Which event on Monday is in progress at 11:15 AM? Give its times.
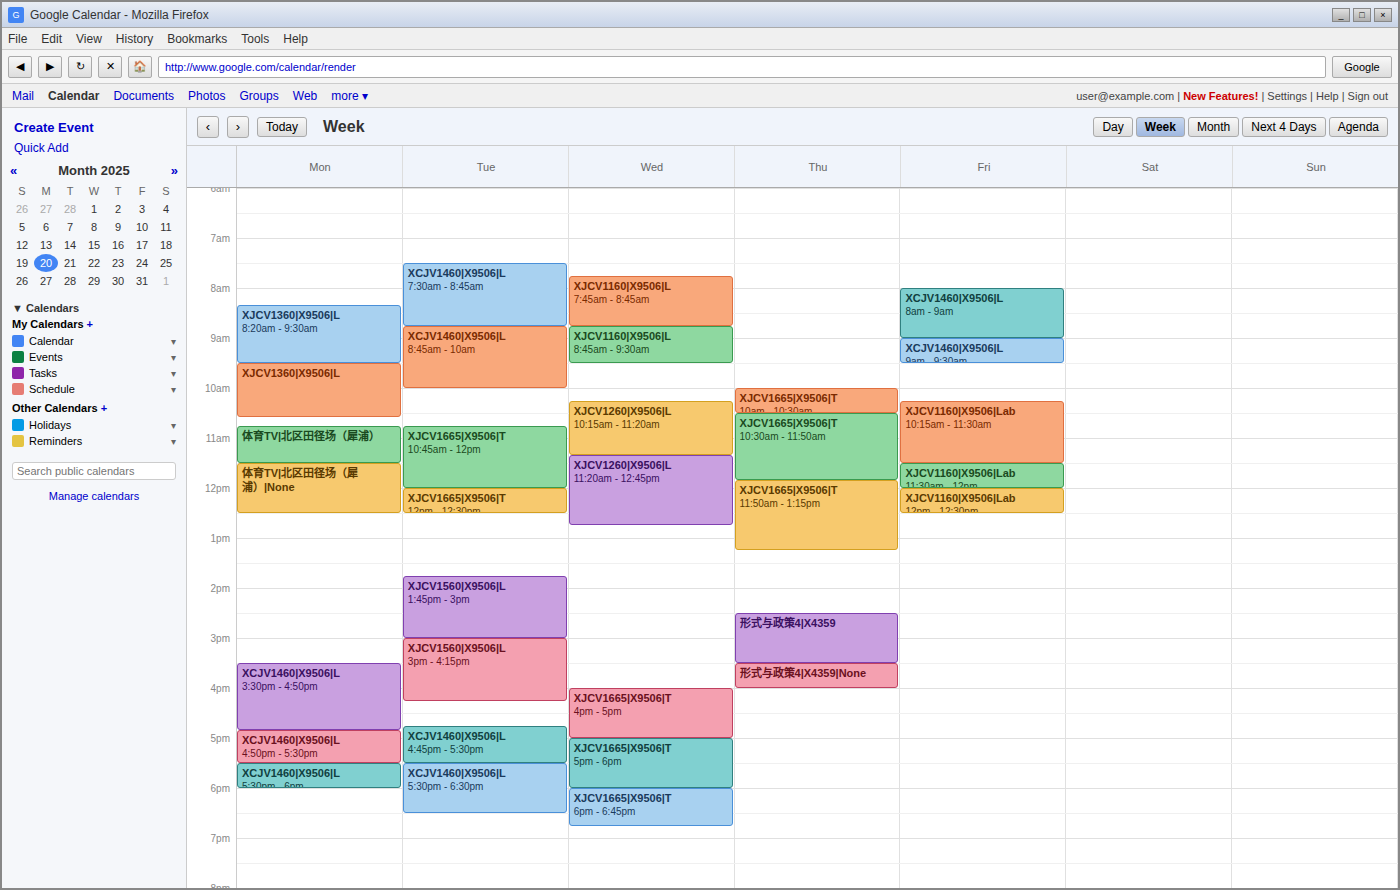
"体育TV|北区田径场（犀浦）", 10:45 AM to 11:30 AM